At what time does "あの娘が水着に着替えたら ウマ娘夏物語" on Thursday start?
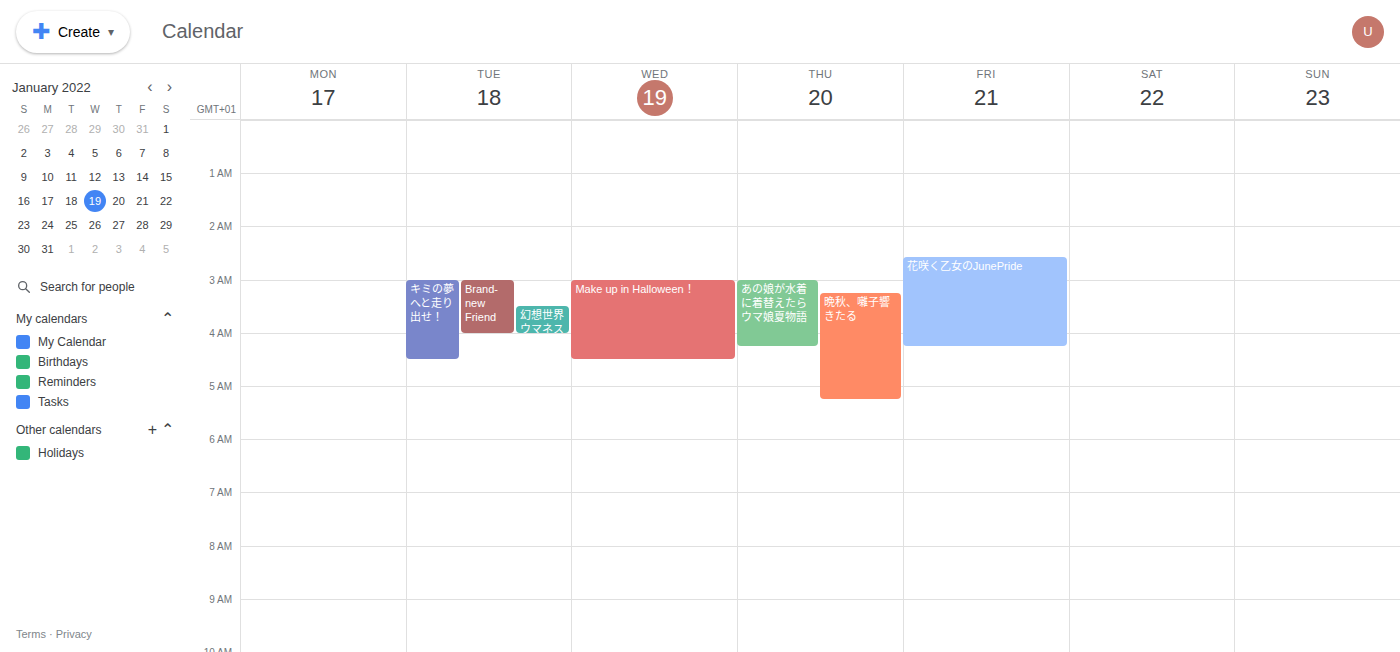
3:00 AM